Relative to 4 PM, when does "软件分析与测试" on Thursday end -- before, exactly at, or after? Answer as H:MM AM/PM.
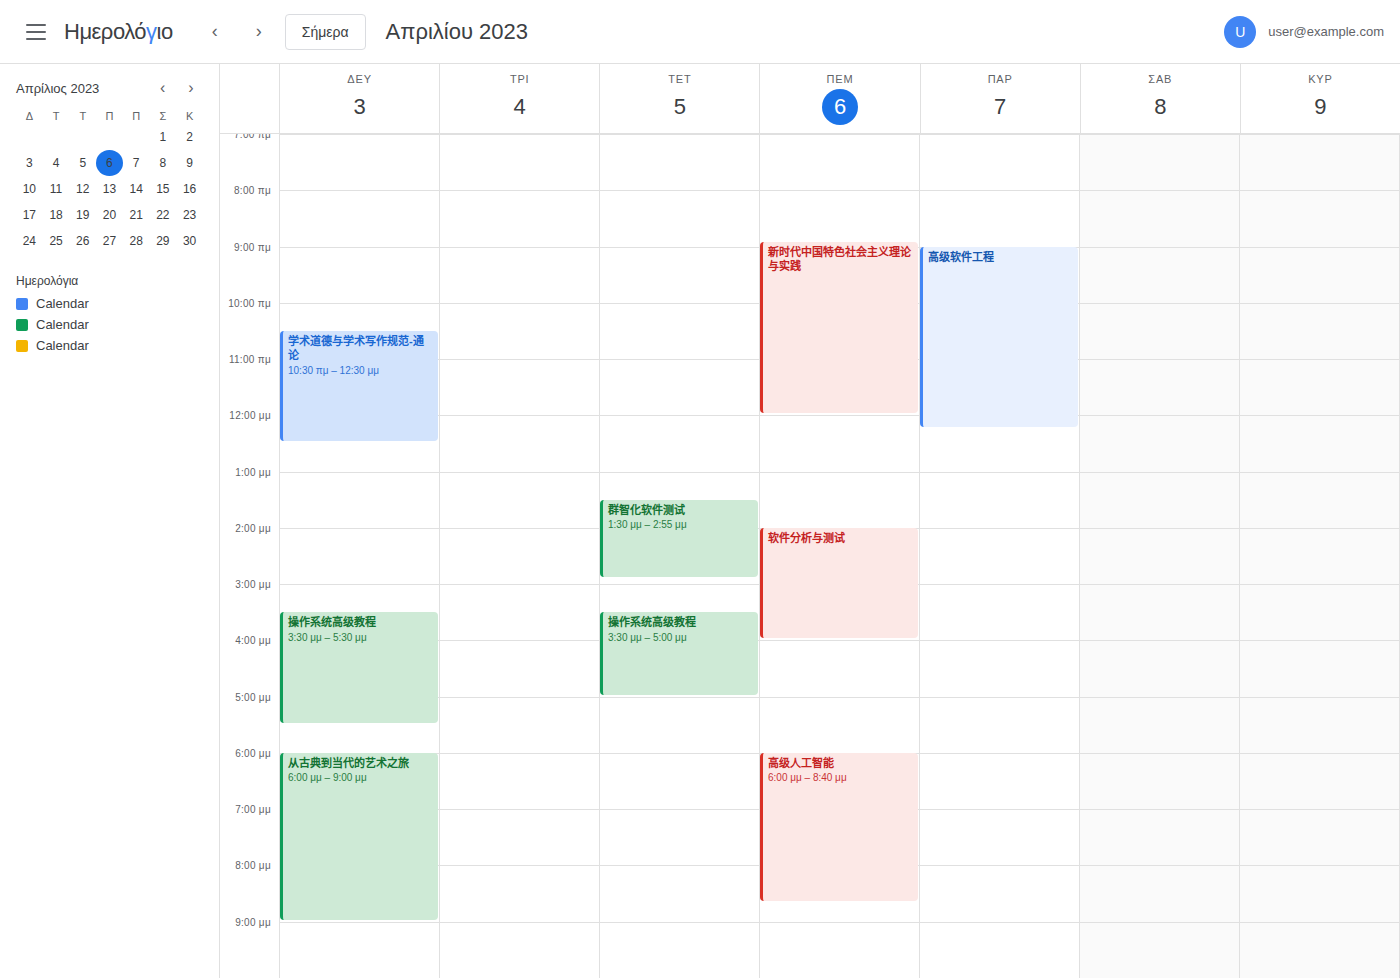
4:00 PM -- exactly at 4 PM, on the 4 PM line.